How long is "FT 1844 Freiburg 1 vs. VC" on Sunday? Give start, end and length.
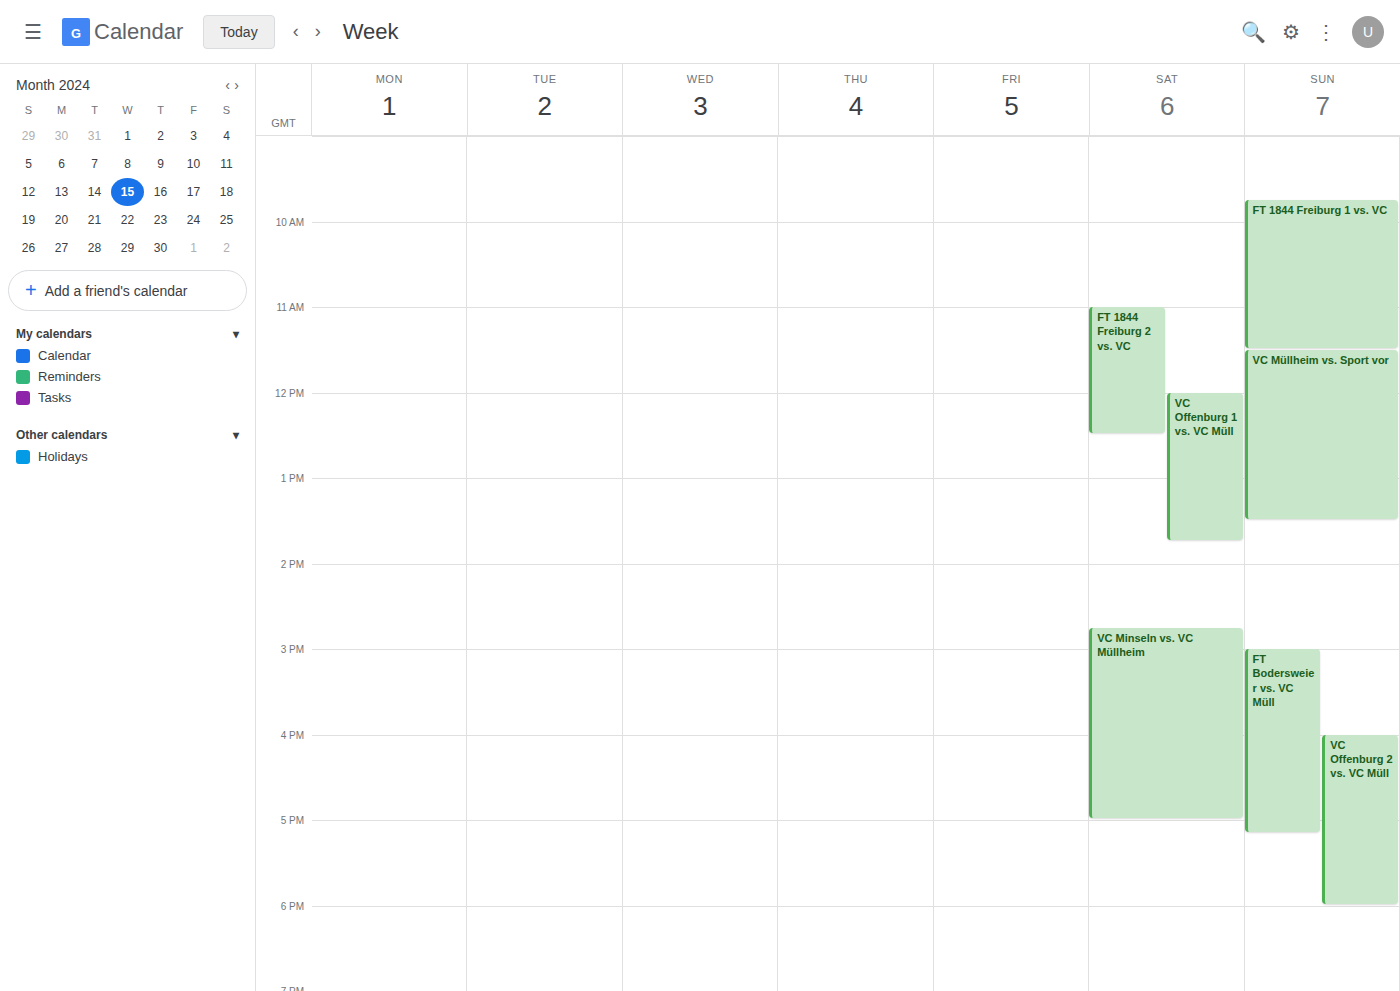
9:45 AM to 11:30 AM, 1 hour 45 minutes